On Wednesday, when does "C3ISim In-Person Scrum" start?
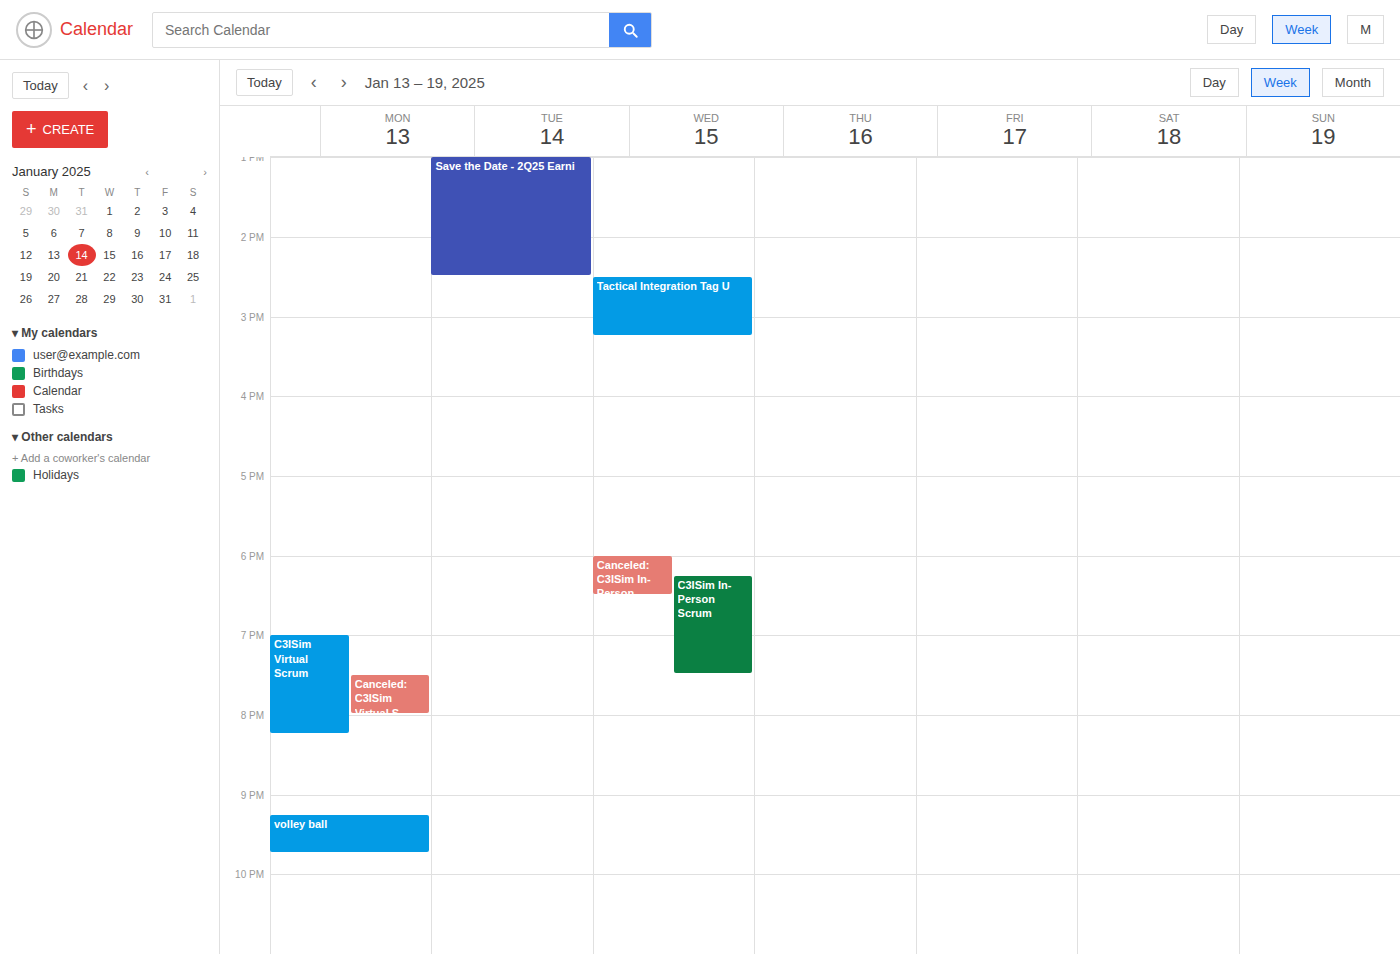
6:15 PM